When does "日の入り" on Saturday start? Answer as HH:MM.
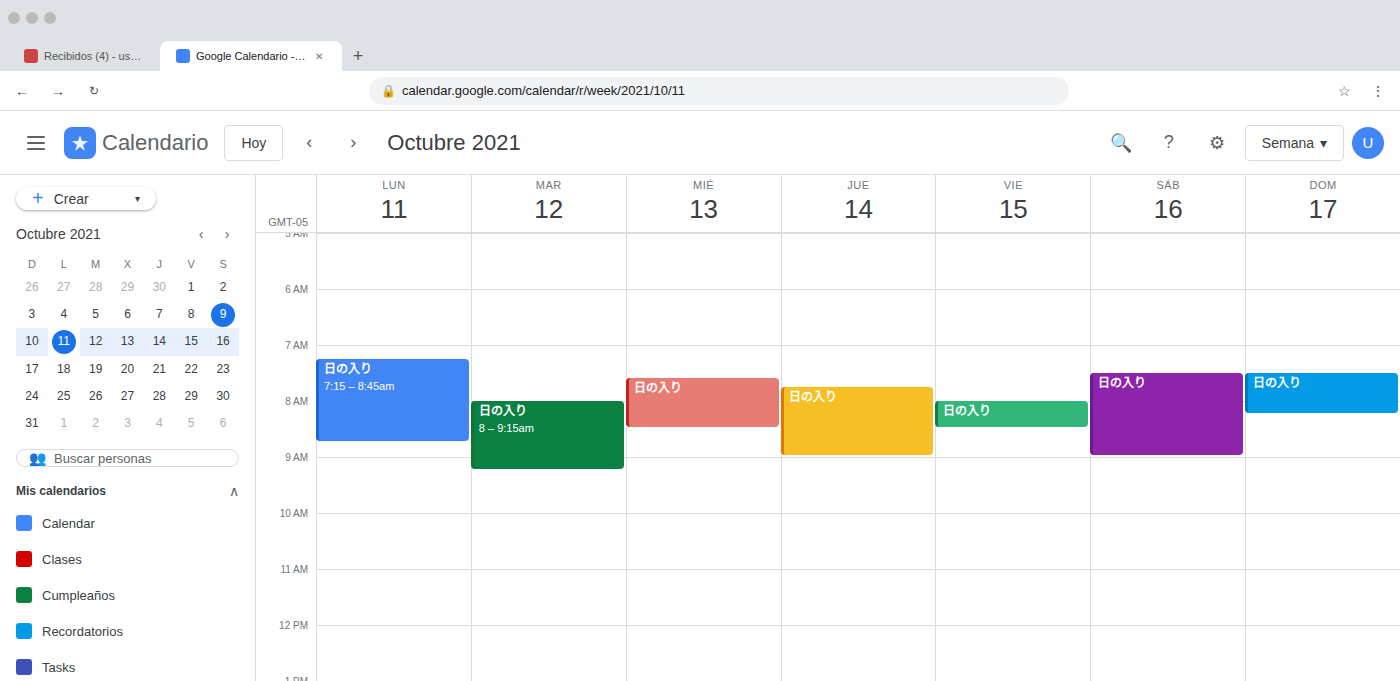
07:30